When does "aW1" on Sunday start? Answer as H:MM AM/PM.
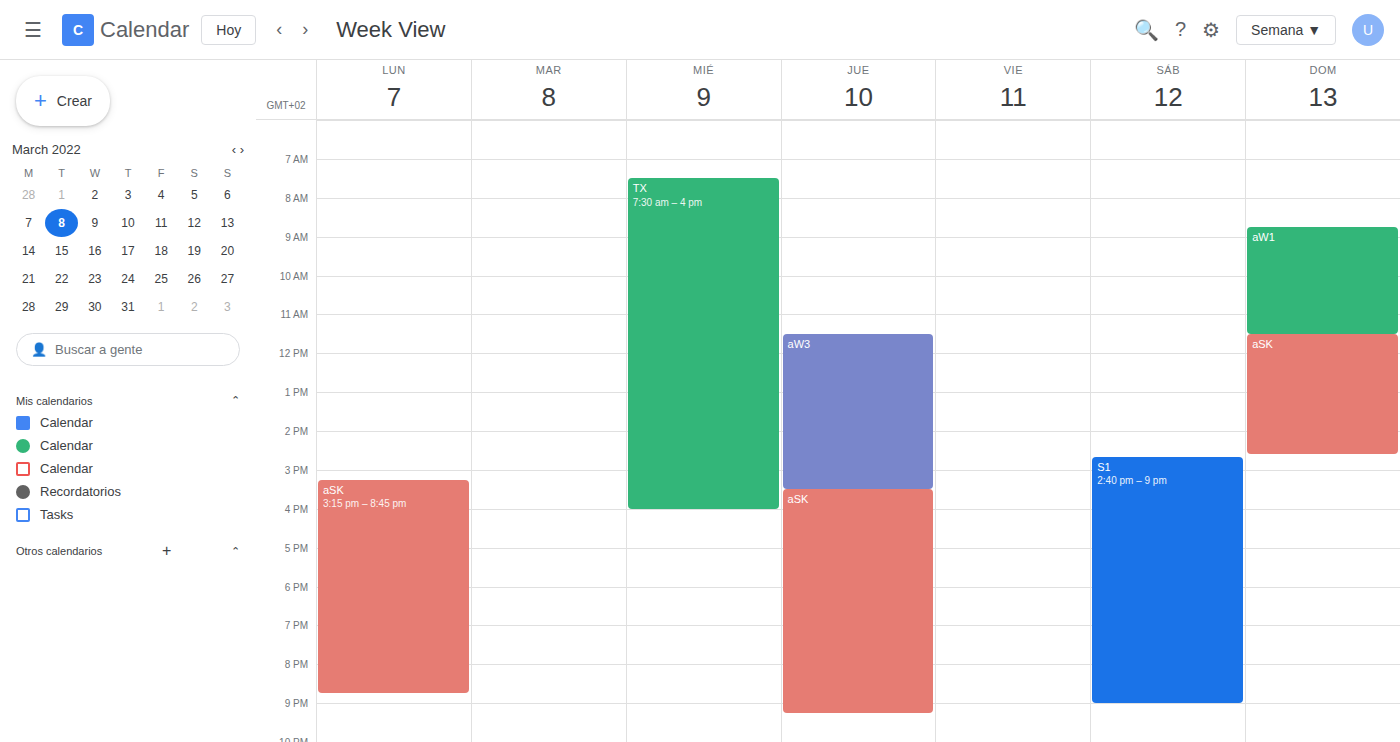
8:45 AM